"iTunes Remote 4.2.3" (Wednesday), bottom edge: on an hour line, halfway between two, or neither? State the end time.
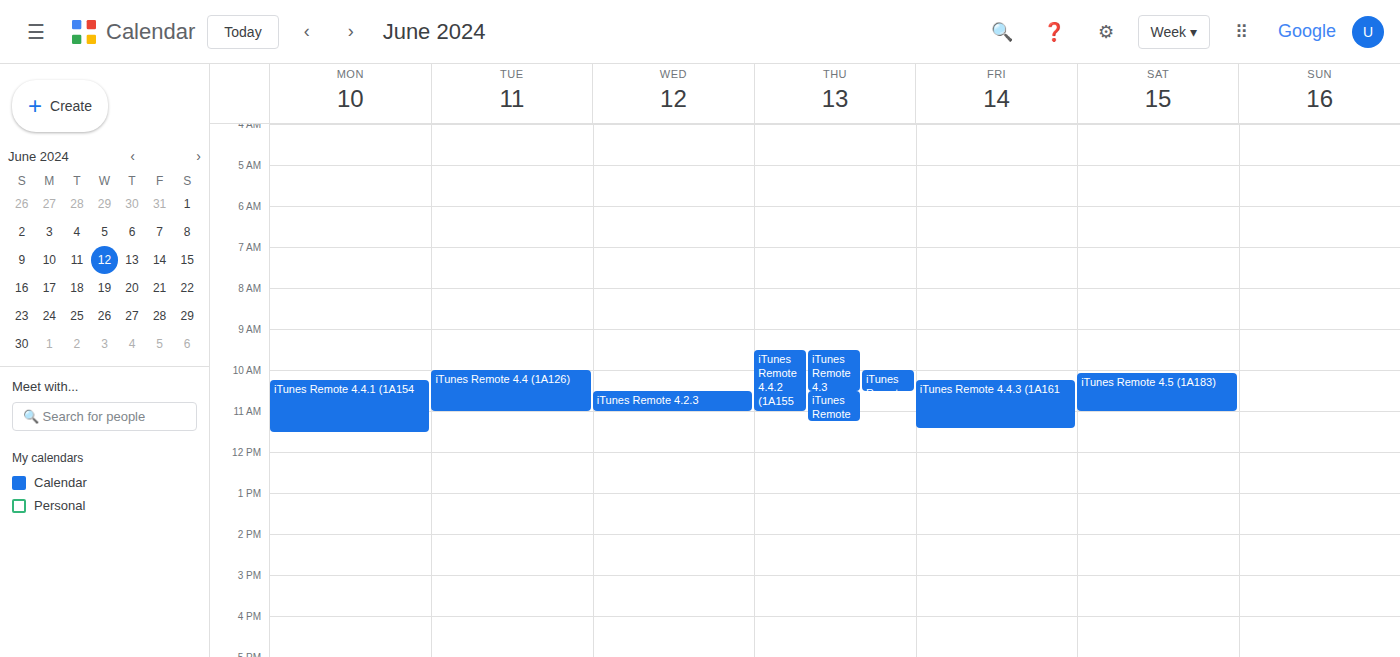
11:00 AM -- exactly on the 11 AM line.